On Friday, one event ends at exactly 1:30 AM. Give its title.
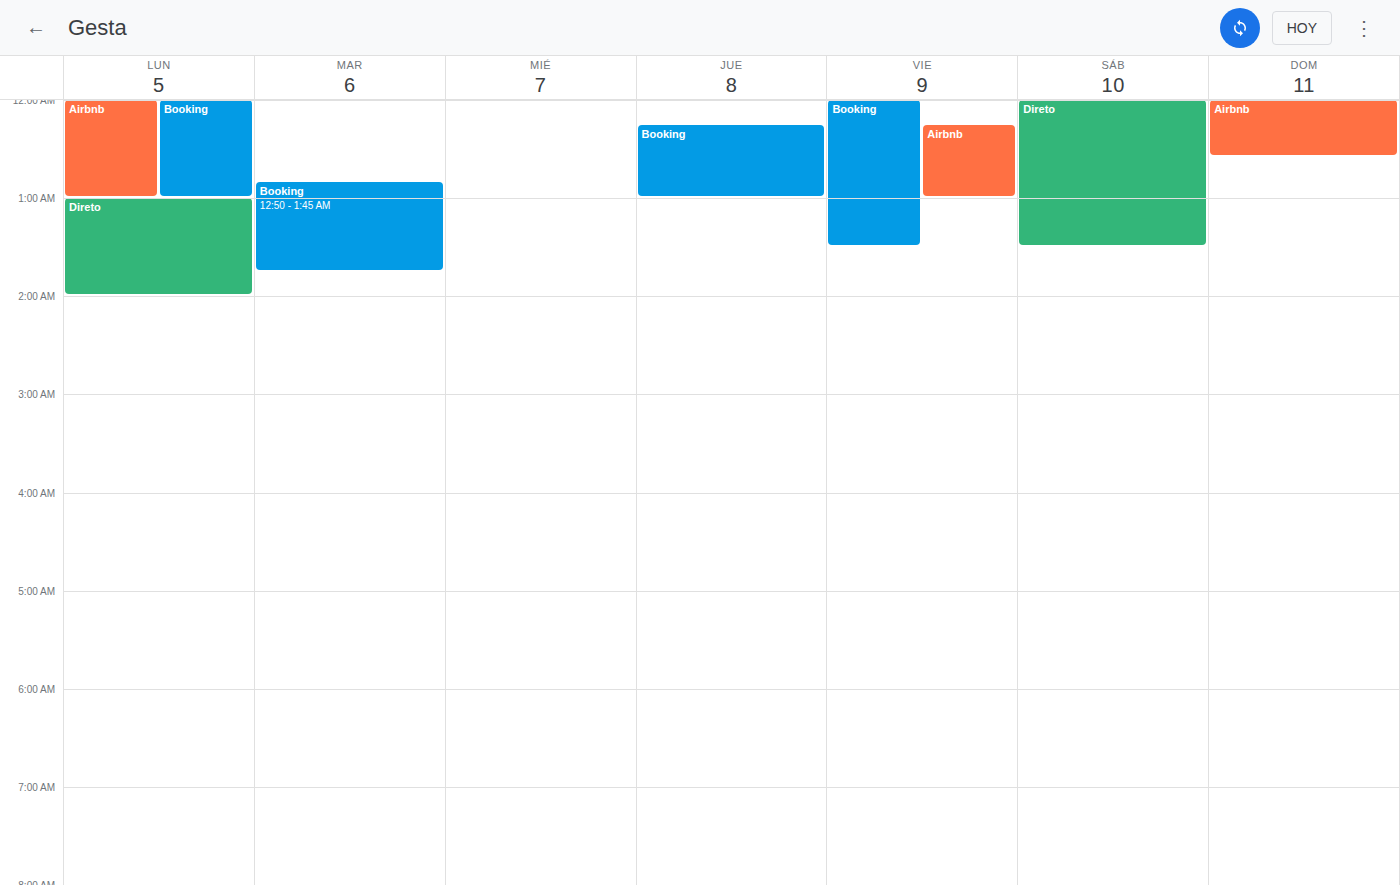
"Booking"